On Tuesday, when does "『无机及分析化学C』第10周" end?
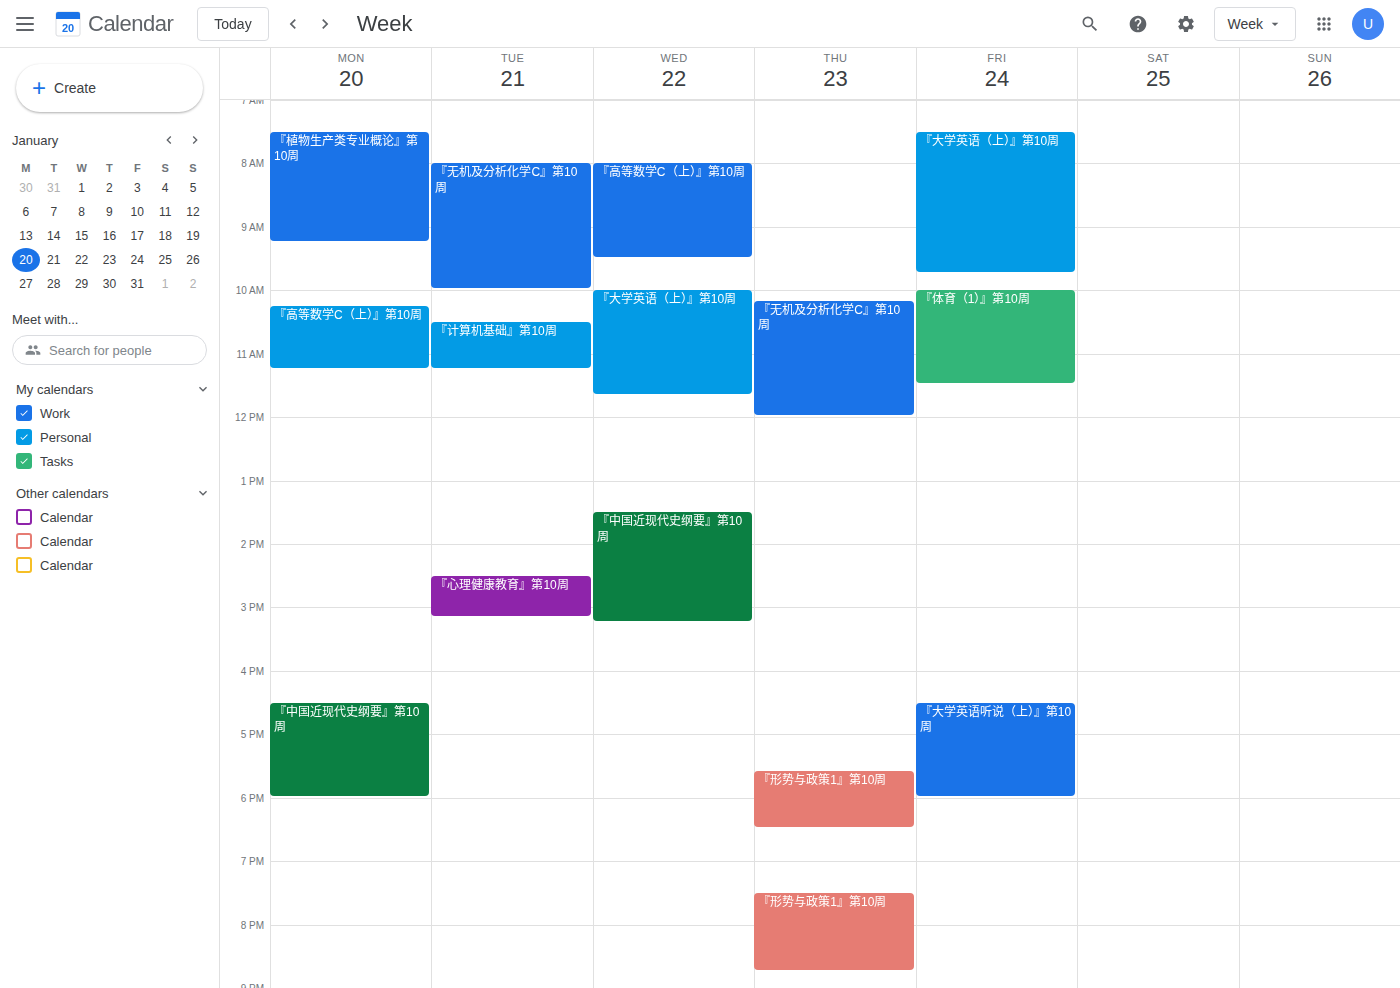
10:00 AM